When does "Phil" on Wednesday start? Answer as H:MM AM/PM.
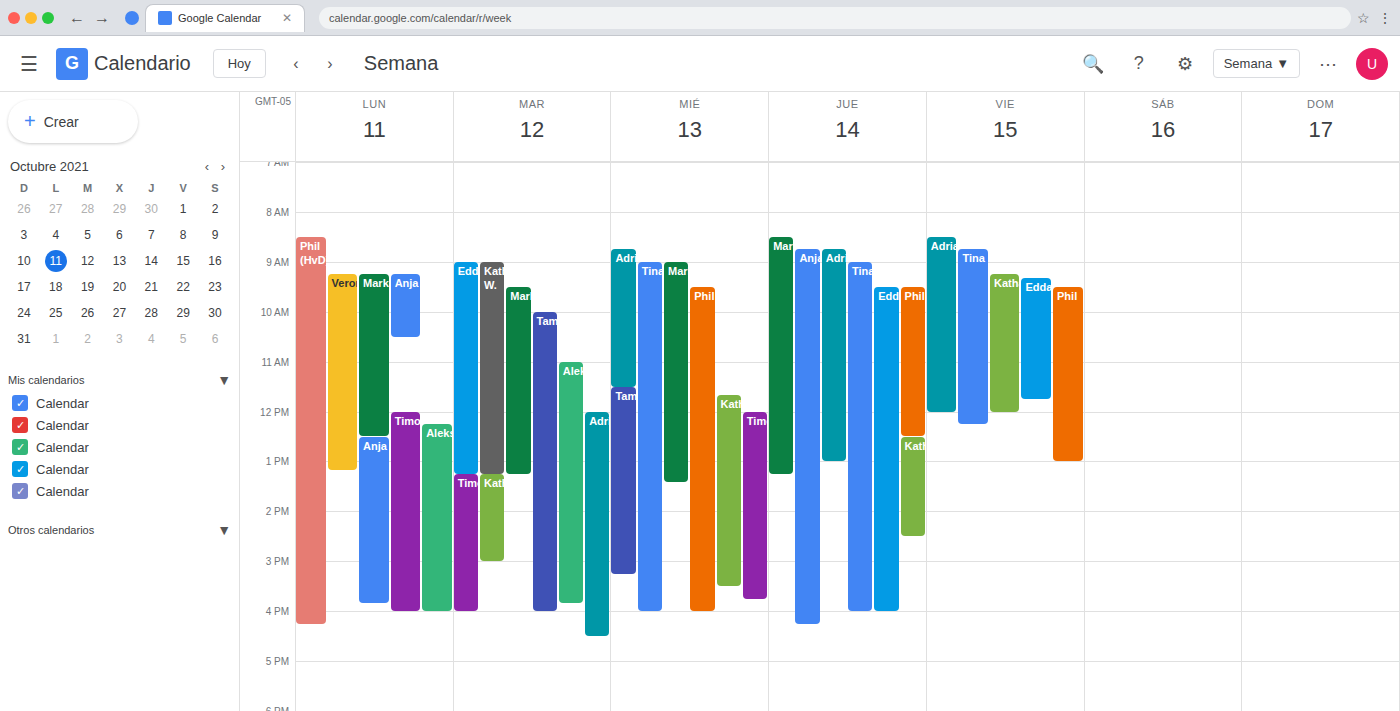
9:30 AM